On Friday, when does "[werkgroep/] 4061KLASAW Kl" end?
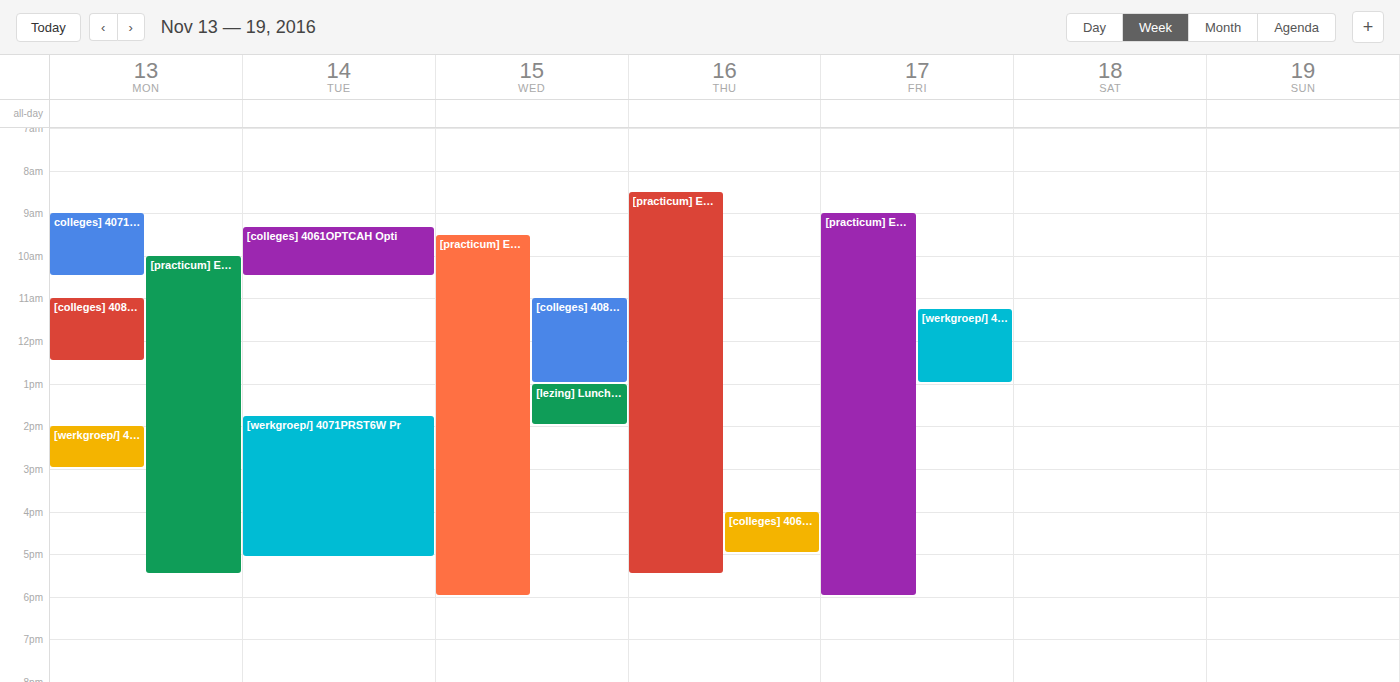
1:00 PM